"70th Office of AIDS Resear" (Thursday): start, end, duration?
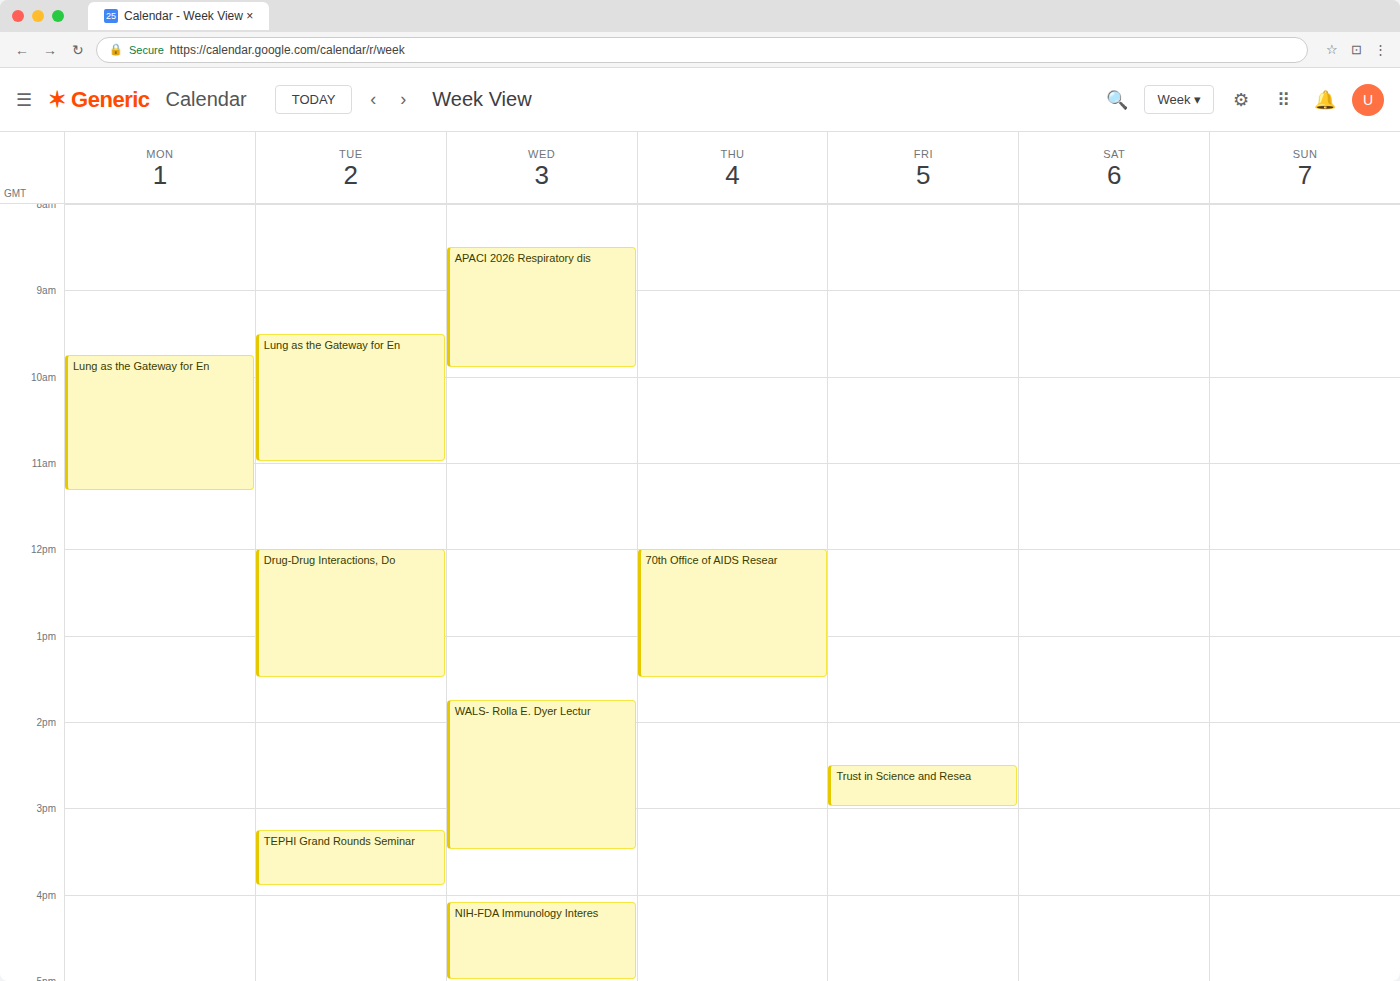
12:00 PM to 1:30 PM, 1 hour 30 minutes